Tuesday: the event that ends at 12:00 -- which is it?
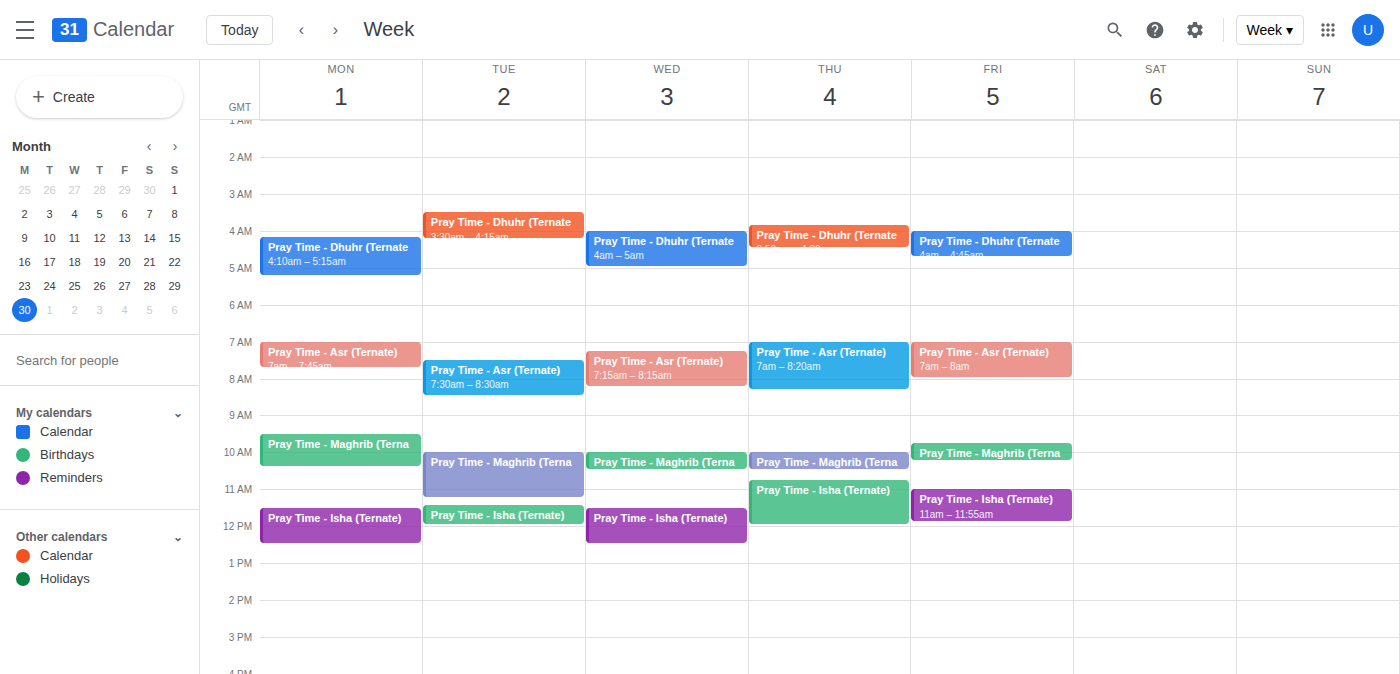
"Pray Time - Isha (Ternate)"